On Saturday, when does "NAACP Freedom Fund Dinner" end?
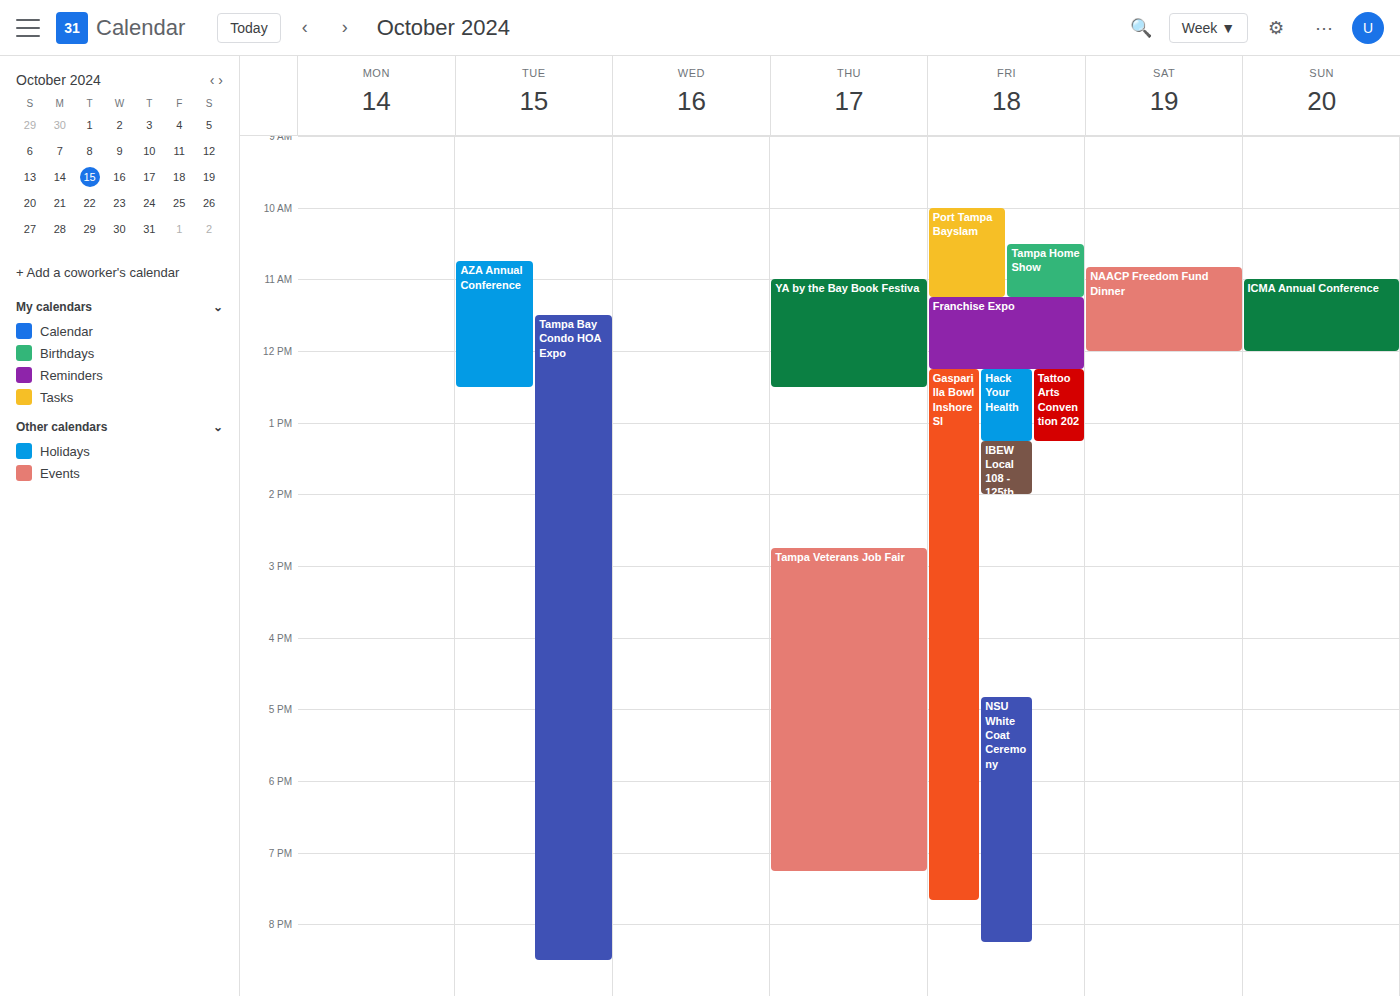
12:00